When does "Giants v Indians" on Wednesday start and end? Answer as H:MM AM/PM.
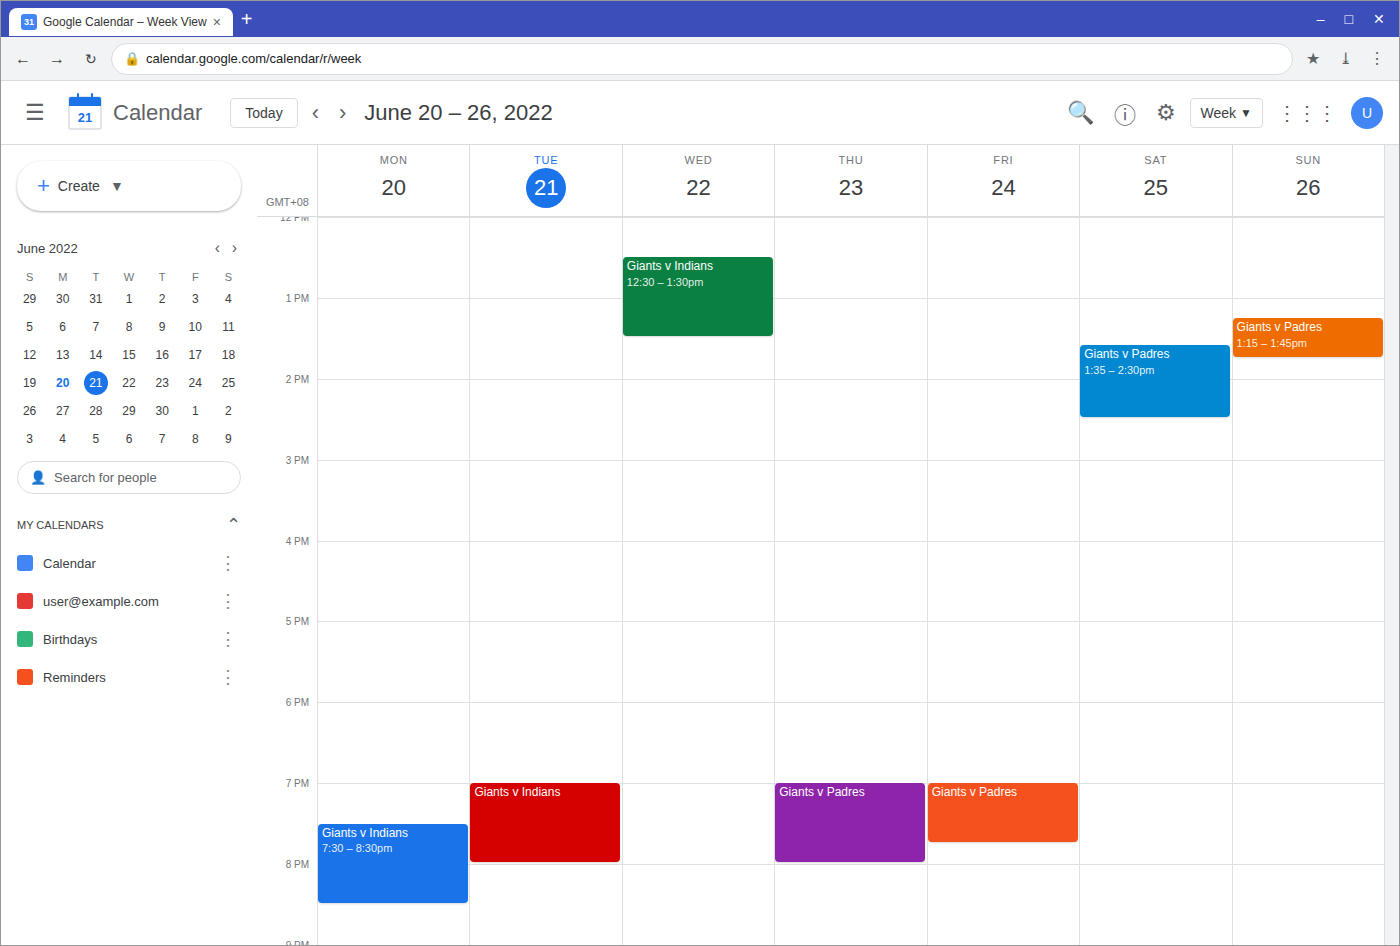
12:30 PM to 1:30 PM